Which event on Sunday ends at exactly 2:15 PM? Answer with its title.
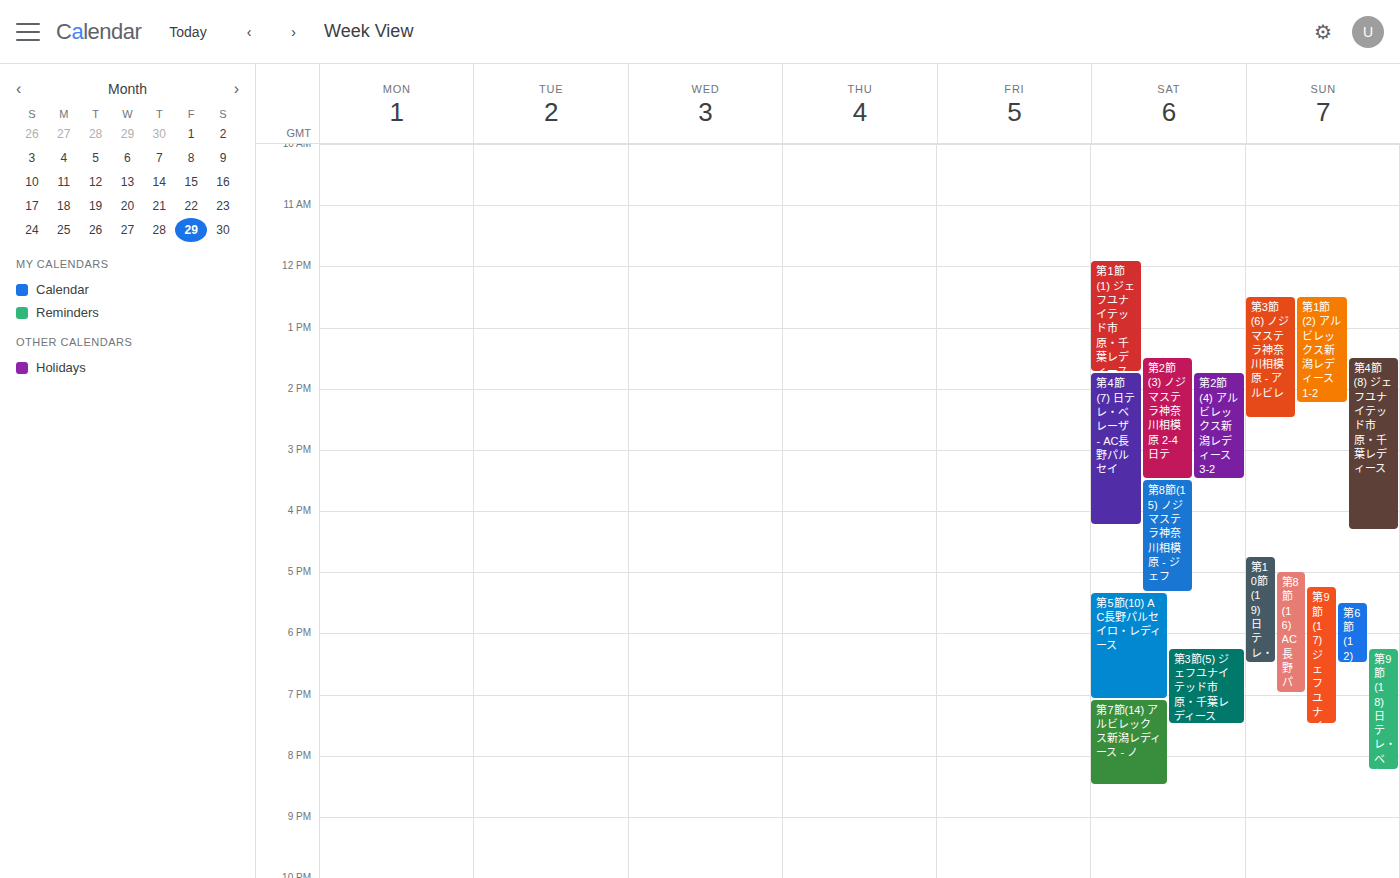
"第1節(2) アルビレックス新潟レディース 1-2"